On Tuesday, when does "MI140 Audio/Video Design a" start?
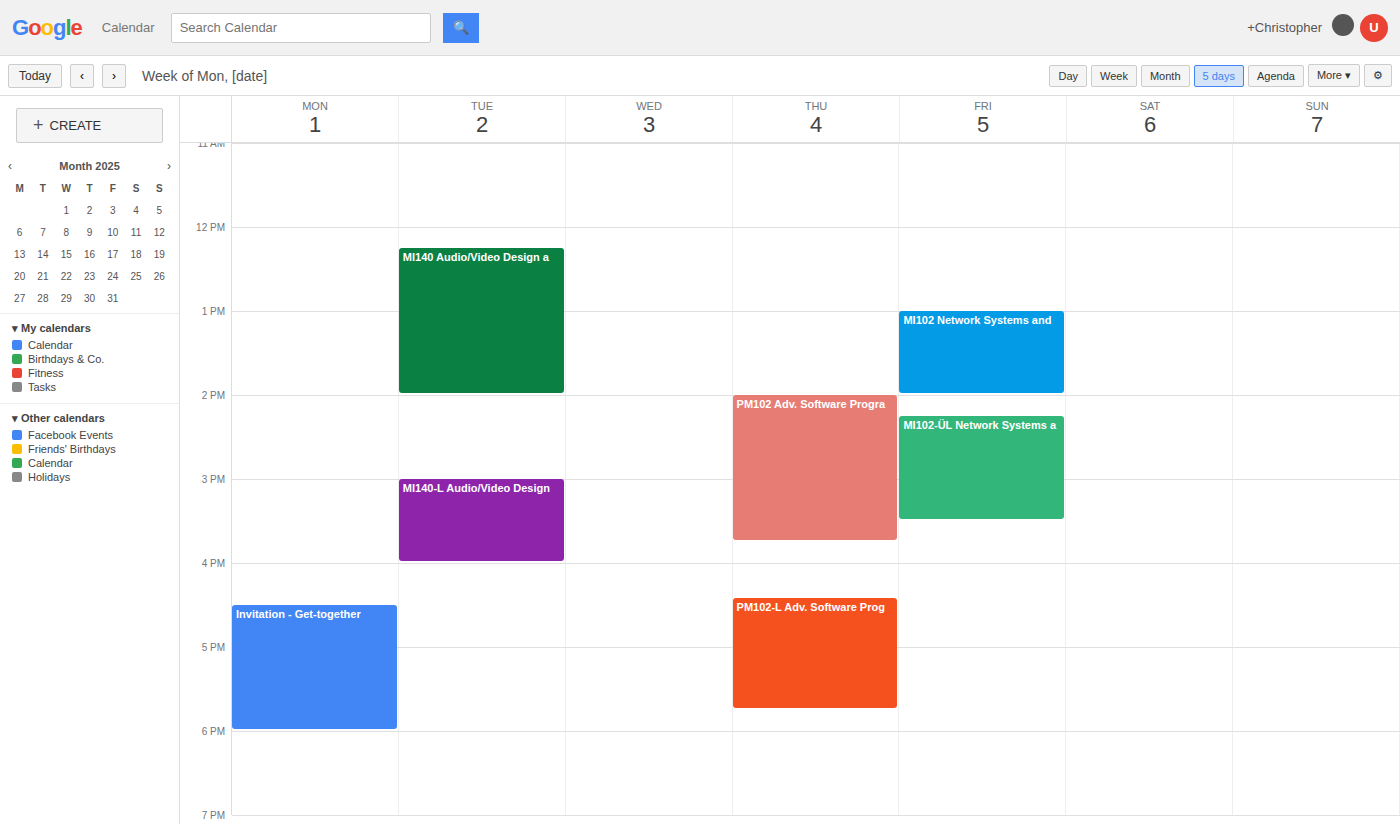
12:15 PM